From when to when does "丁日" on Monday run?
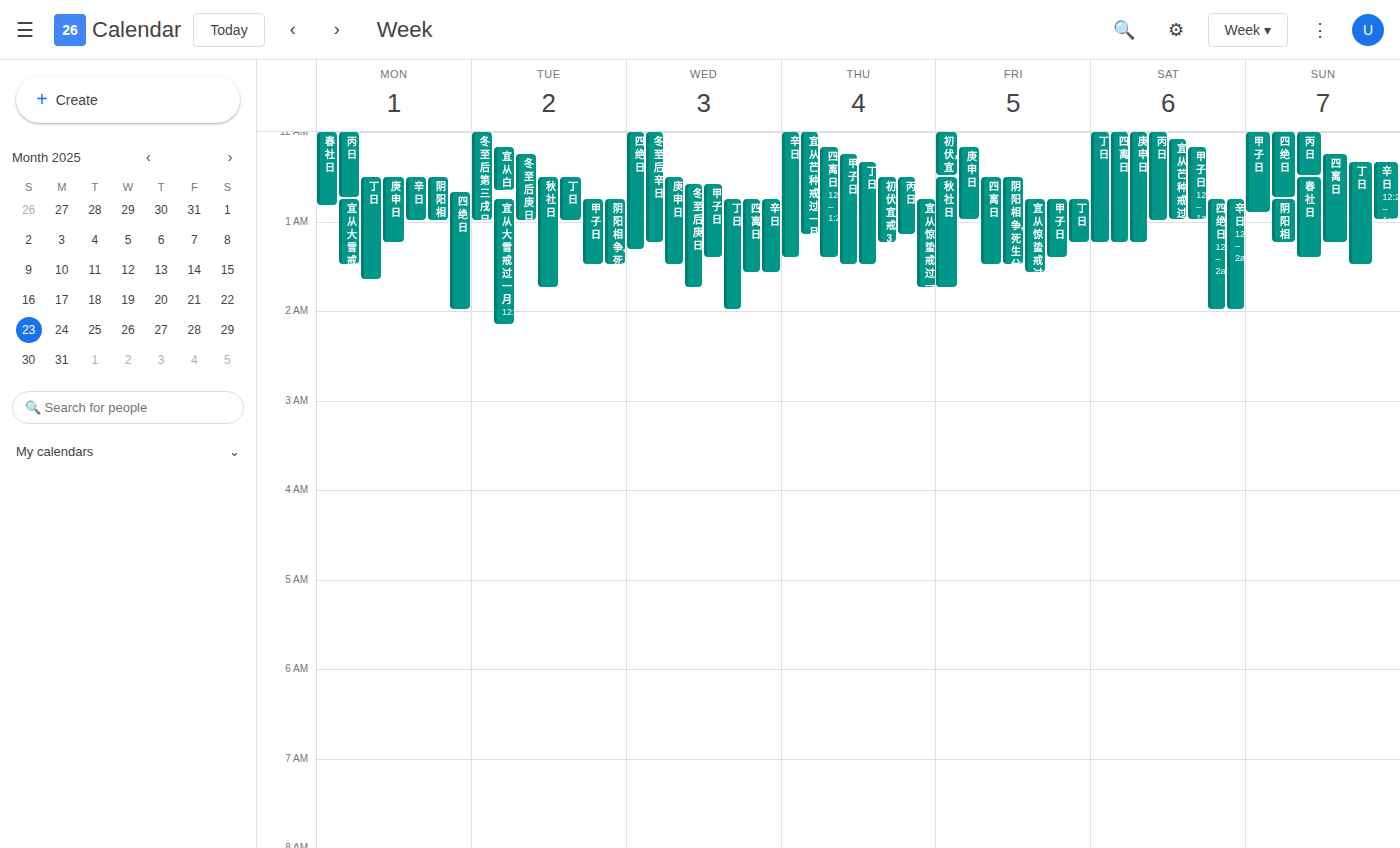
12:30 AM to 1:40 AM